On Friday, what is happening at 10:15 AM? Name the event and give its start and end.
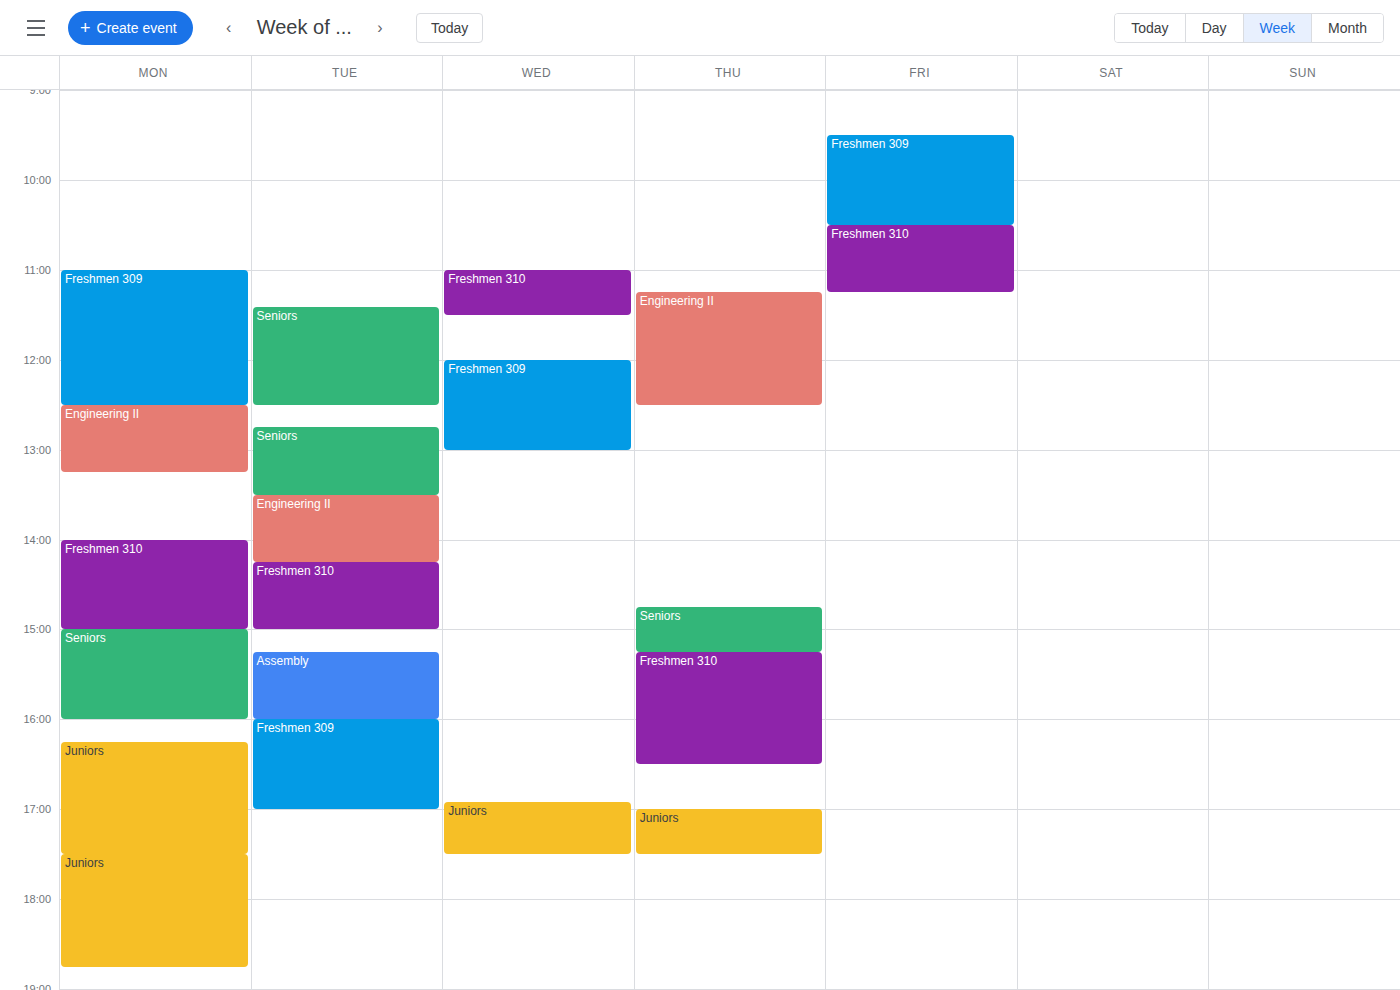
"Freshmen 309", 9:30 AM to 10:30 AM